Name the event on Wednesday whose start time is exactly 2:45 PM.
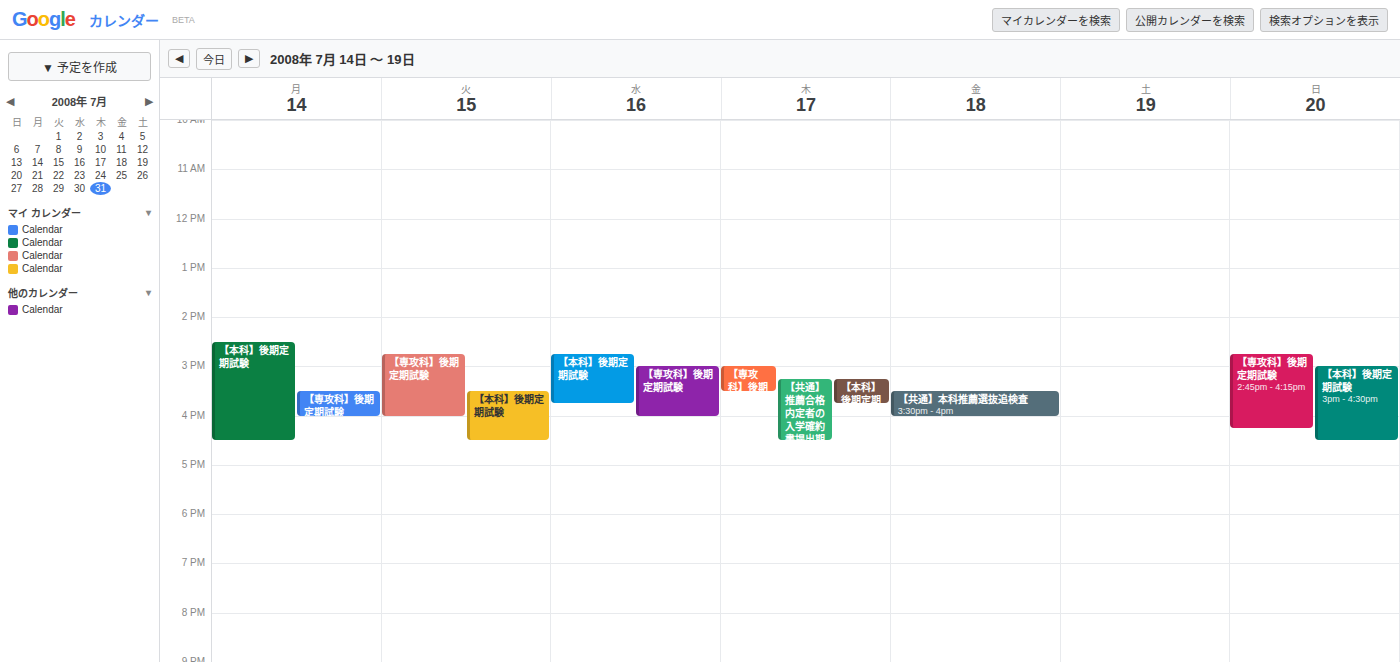
"【本科】後期定期試験"